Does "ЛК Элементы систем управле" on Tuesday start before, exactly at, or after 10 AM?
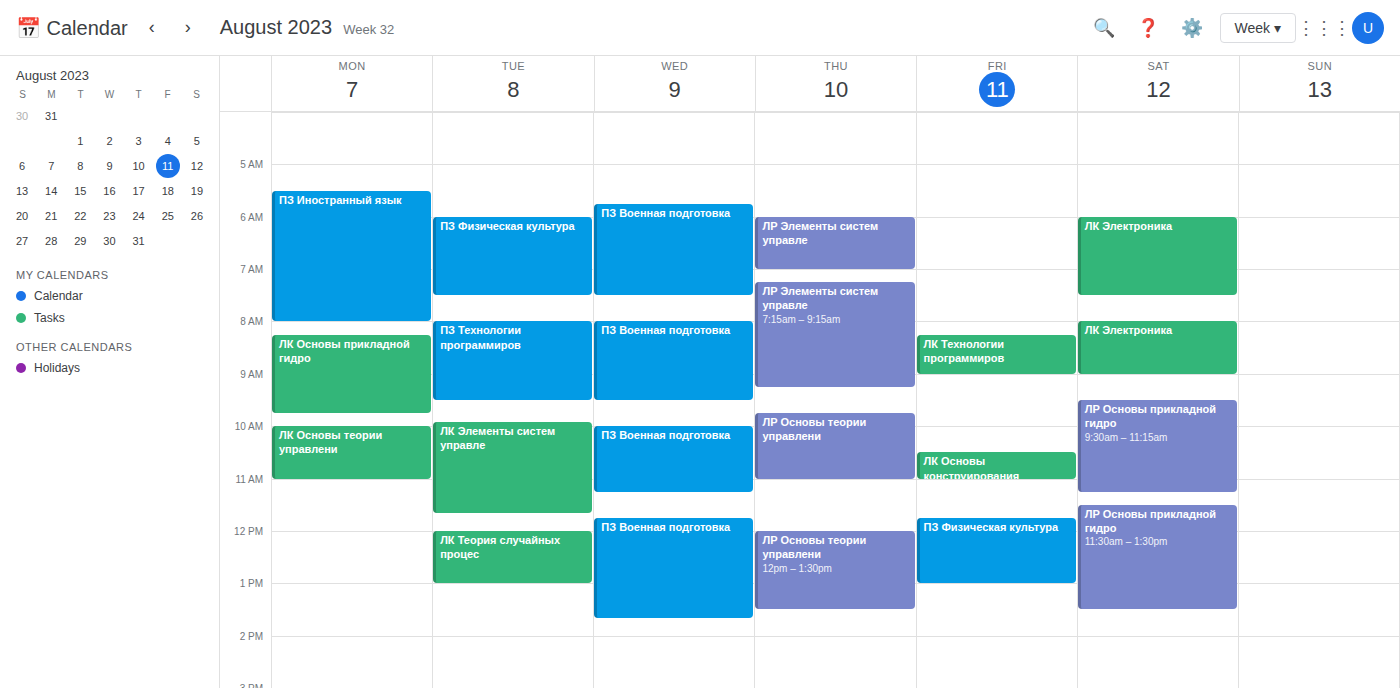
9:55 AM -- before 10 AM, 5 minutes above the 10 AM line.